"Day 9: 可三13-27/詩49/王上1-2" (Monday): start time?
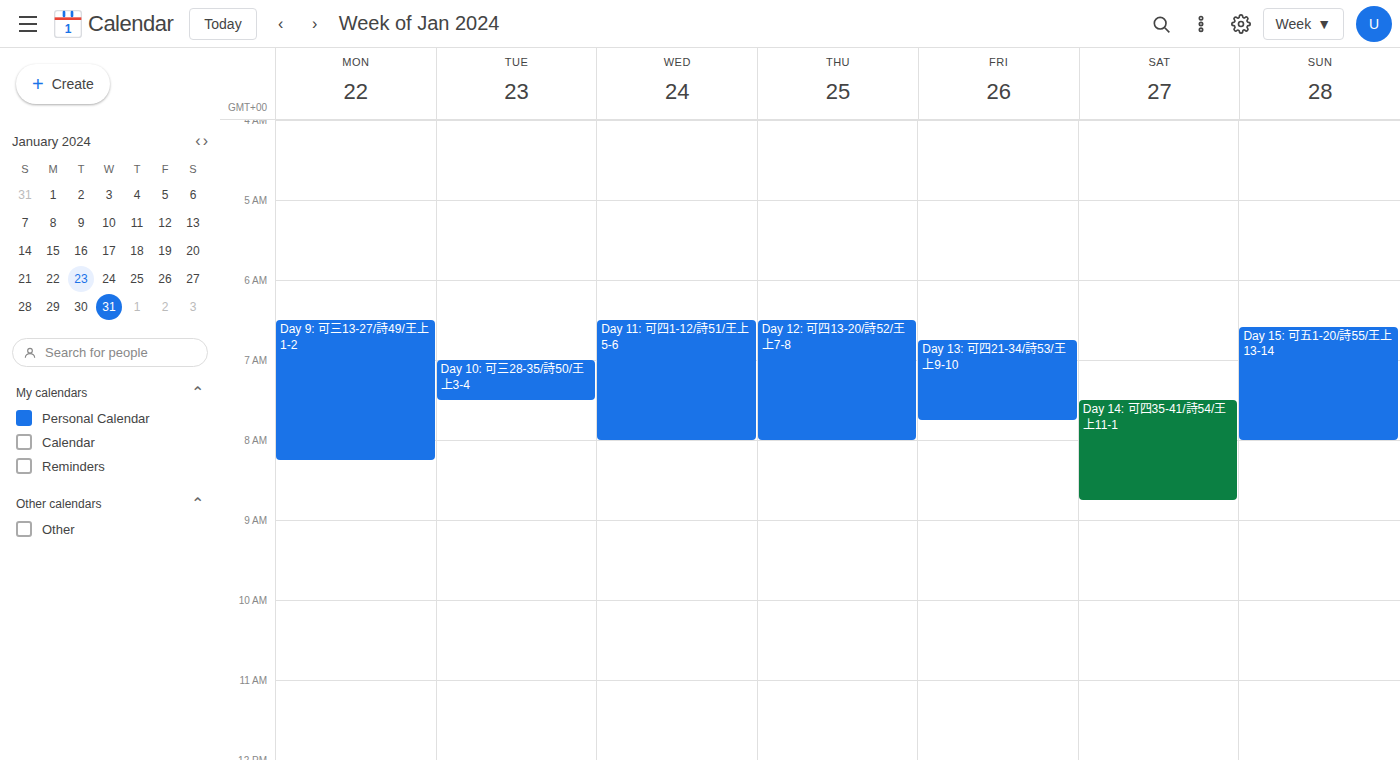
6:30 AM